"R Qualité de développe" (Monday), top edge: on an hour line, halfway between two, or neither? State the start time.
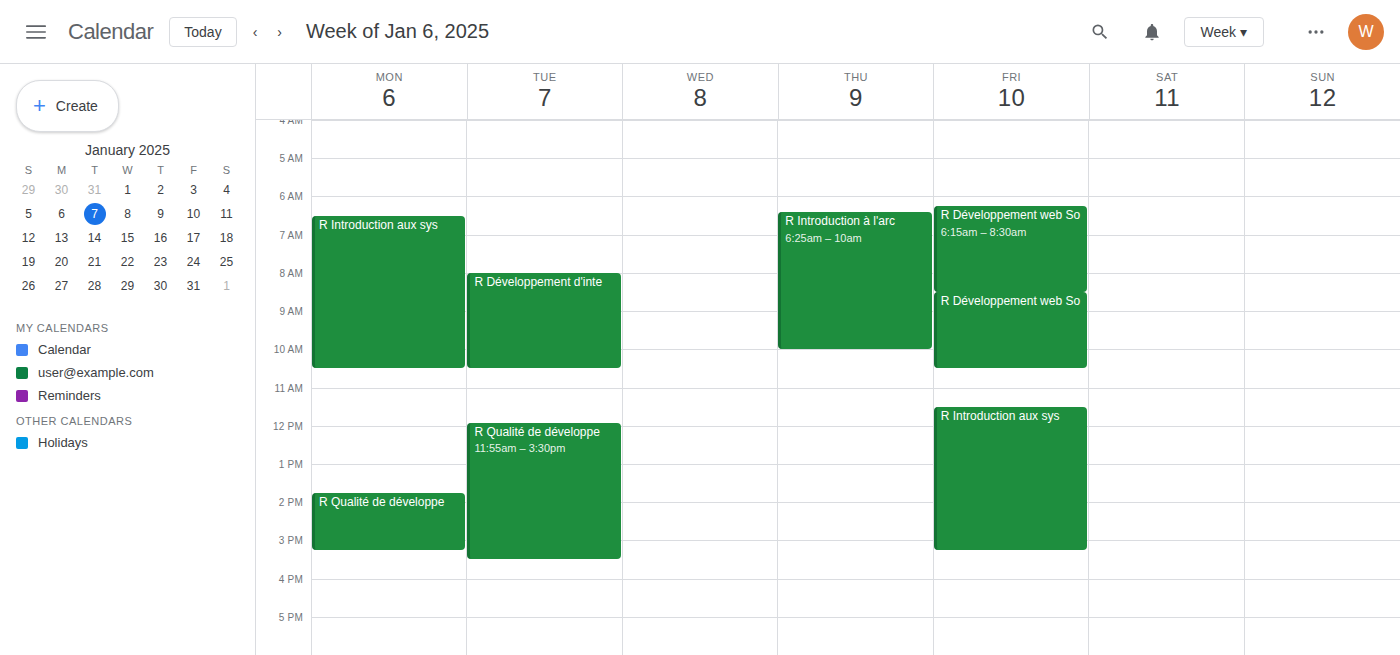
1:45 PM -- neither: three quarters of the way from the 1 PM line to the 2 PM line.